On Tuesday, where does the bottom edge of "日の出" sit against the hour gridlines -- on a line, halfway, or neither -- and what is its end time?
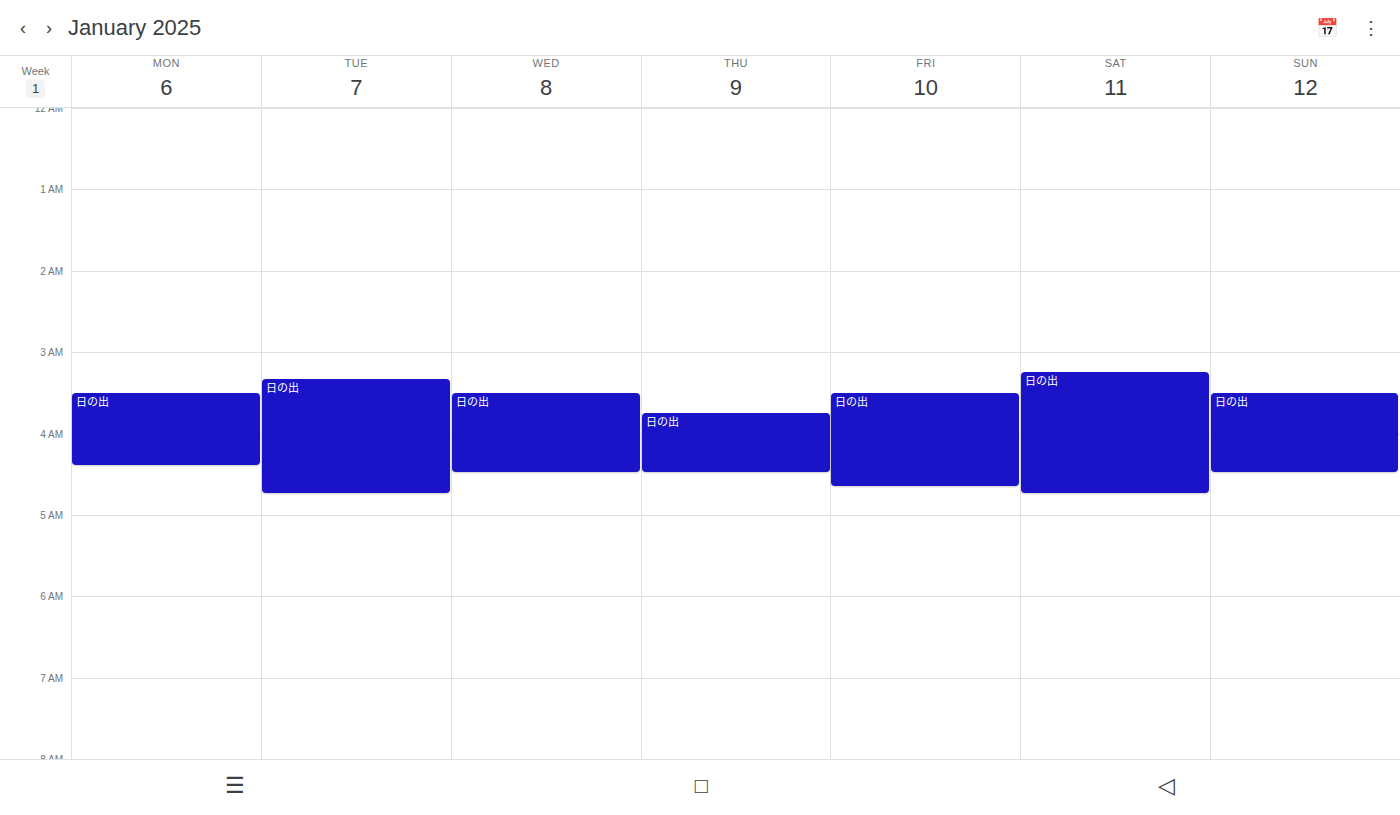
04:45 -- neither: three quarters of the way from the 04:00 line to the 05:00 line.